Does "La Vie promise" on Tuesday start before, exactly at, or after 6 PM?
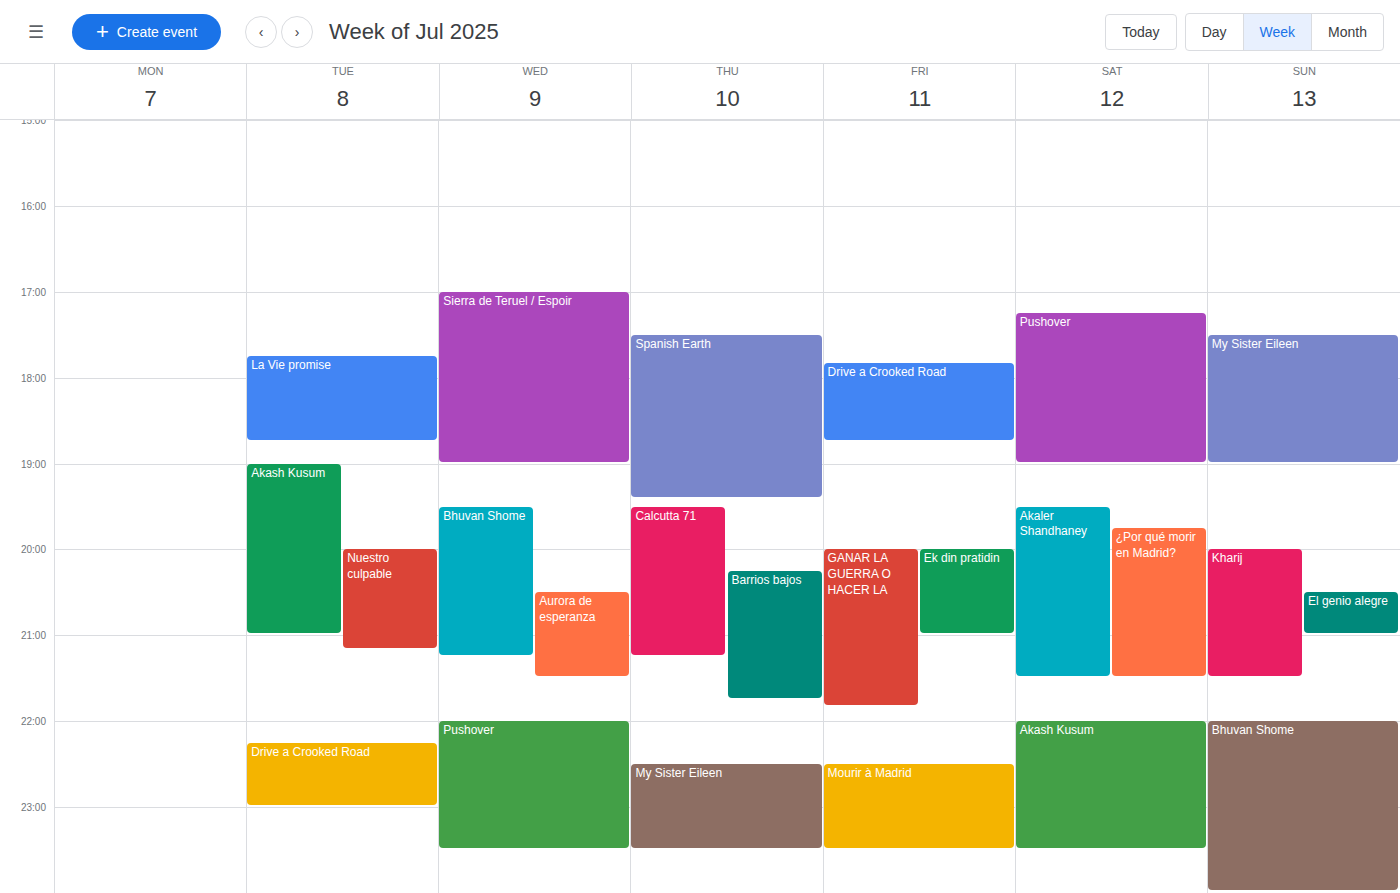
5:45 PM -- before 6 PM, 15 minutes above the 6 PM line.